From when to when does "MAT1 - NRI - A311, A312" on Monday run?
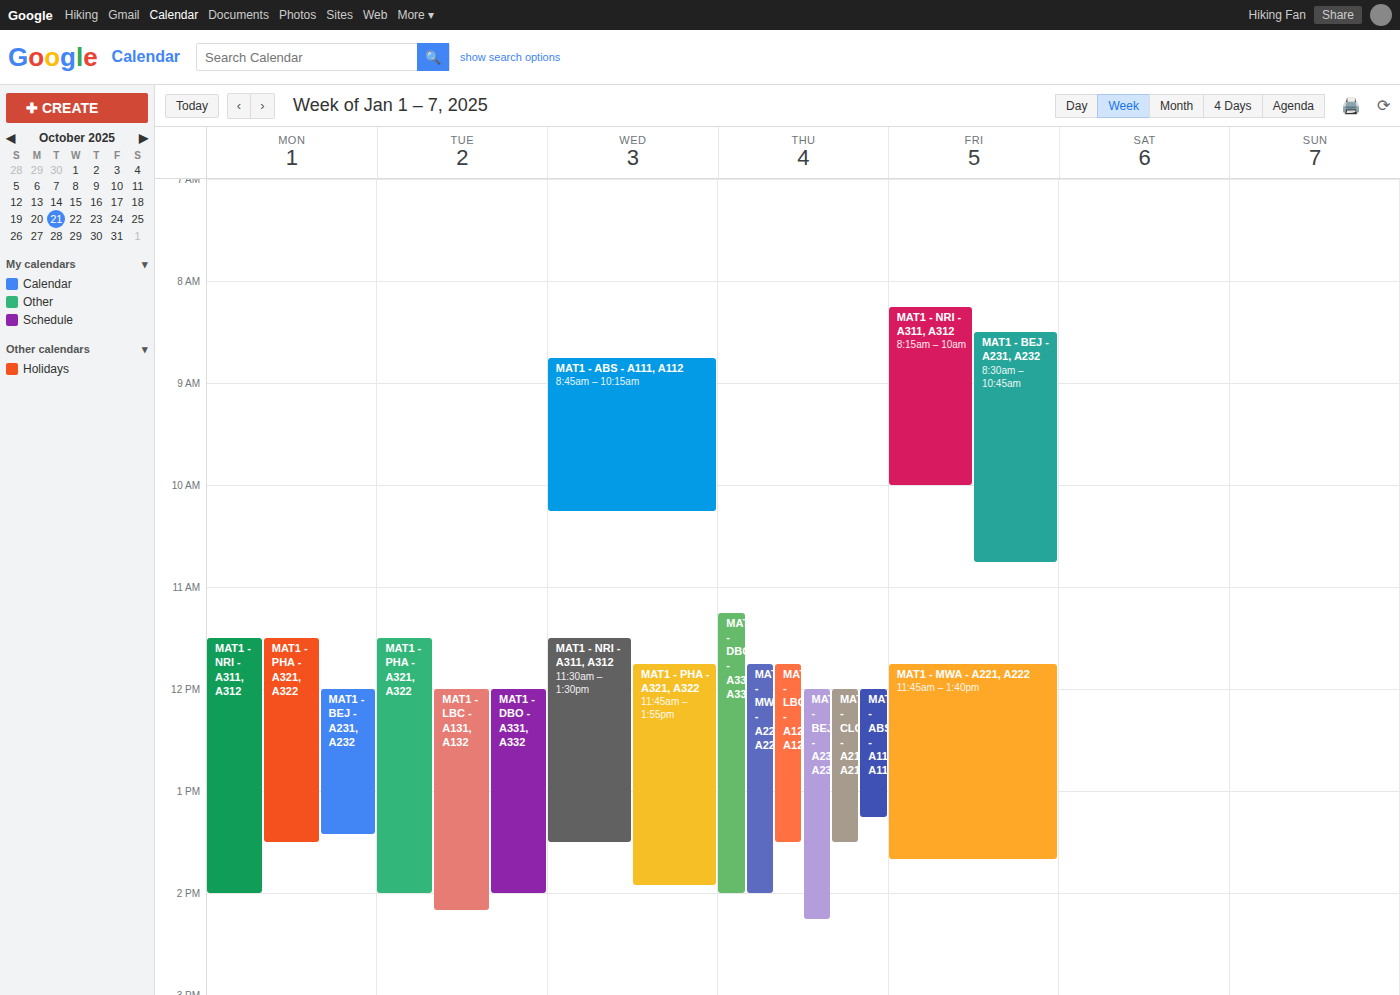
11:30 AM to 2:00 PM